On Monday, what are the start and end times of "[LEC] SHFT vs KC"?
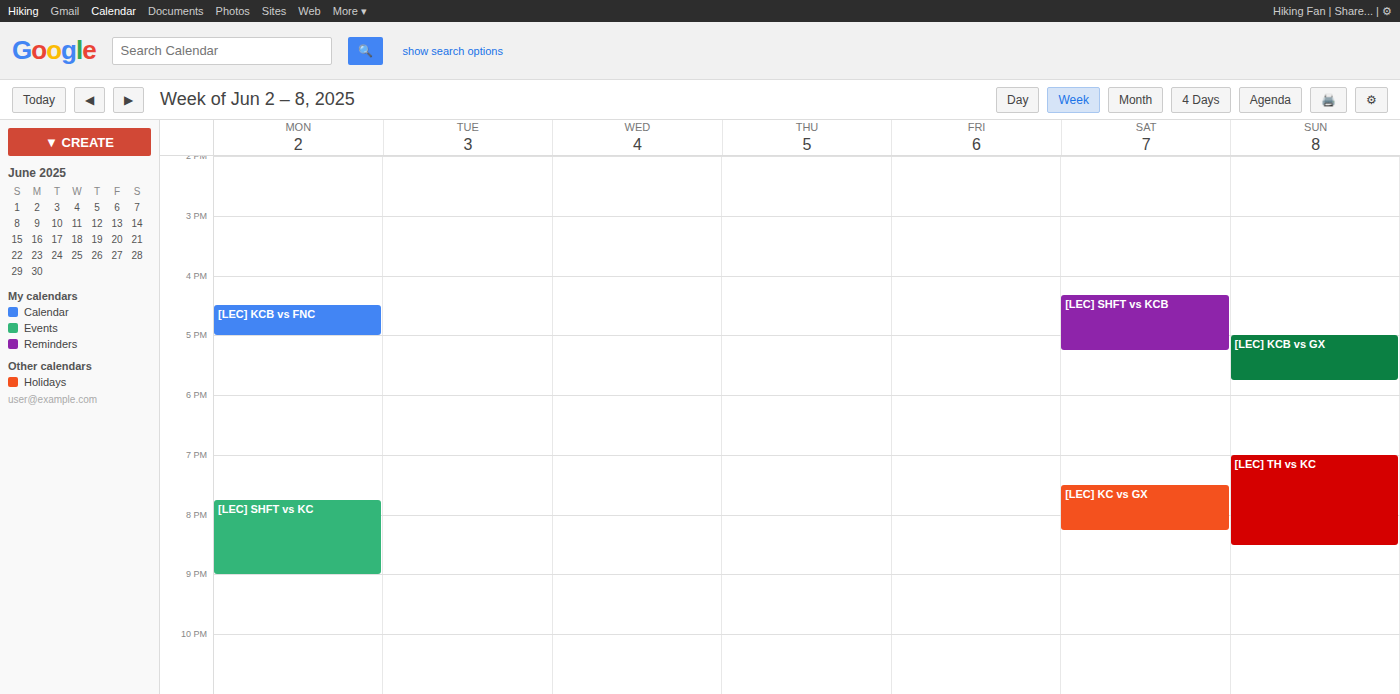
7:45 PM to 9:00 PM